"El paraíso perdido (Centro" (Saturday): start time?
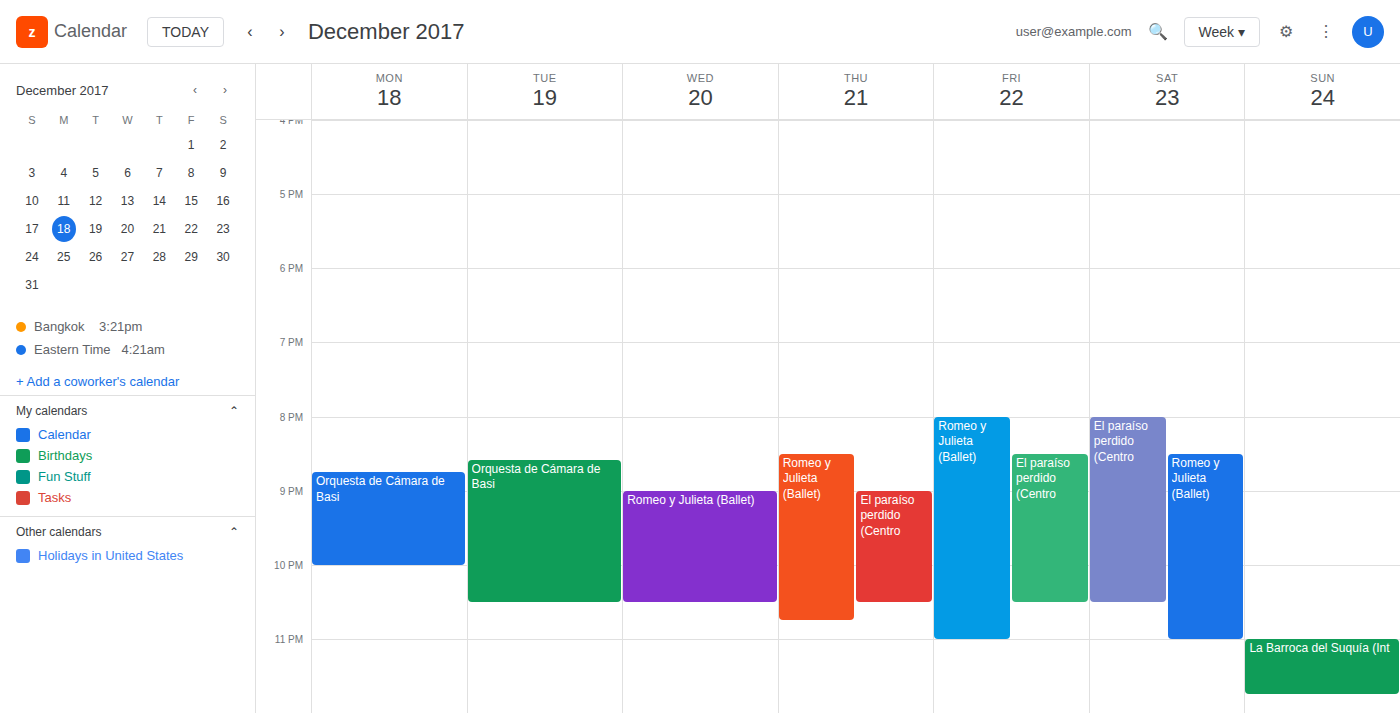
8:00 PM